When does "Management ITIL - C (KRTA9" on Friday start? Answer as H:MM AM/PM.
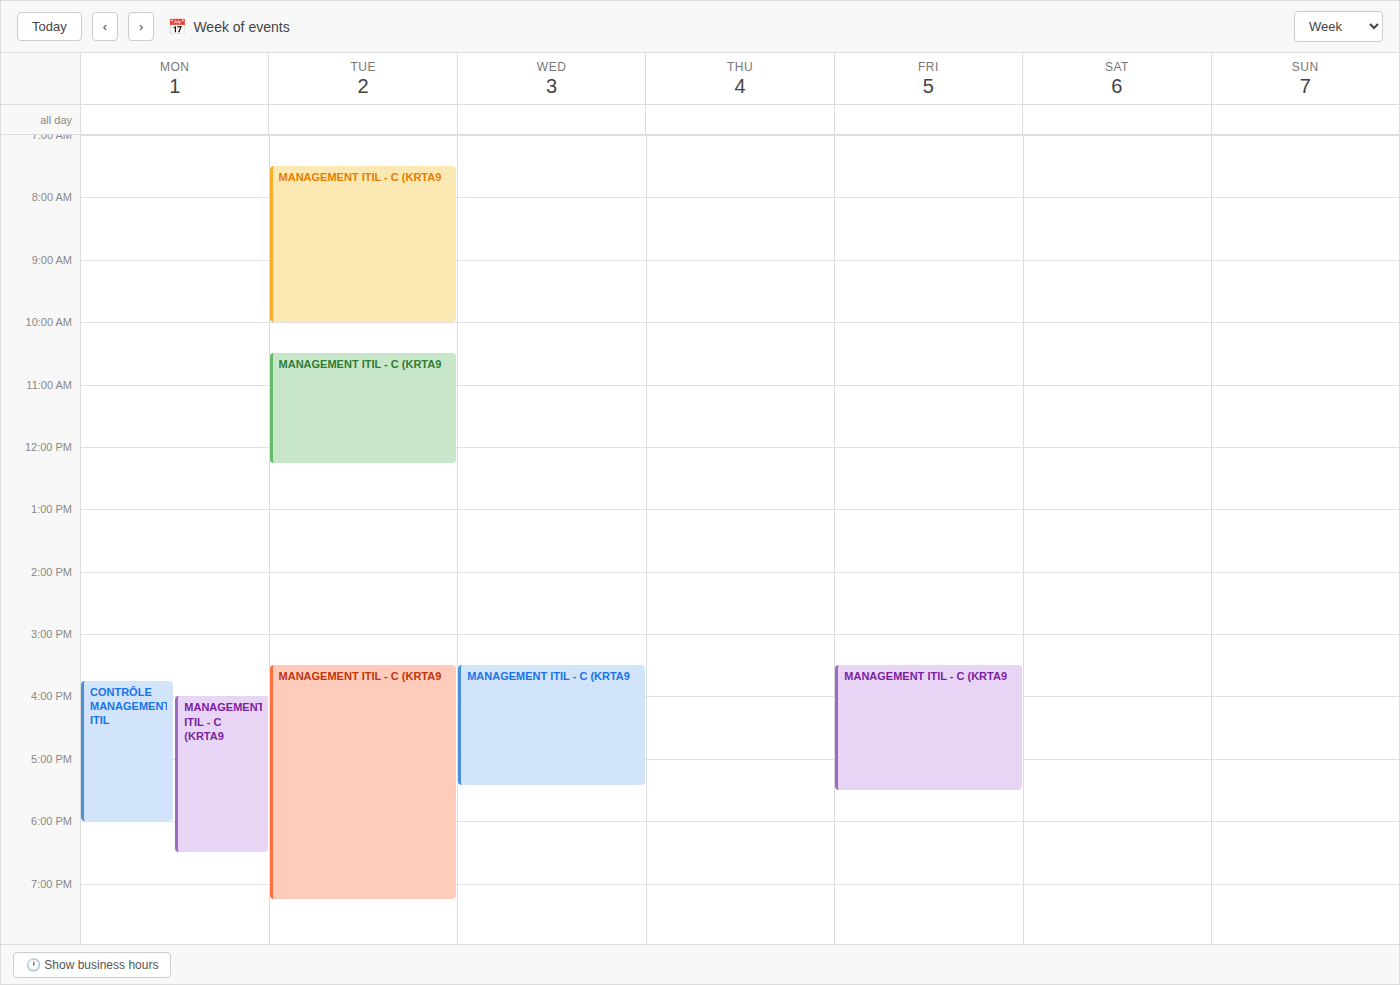
3:30 PM